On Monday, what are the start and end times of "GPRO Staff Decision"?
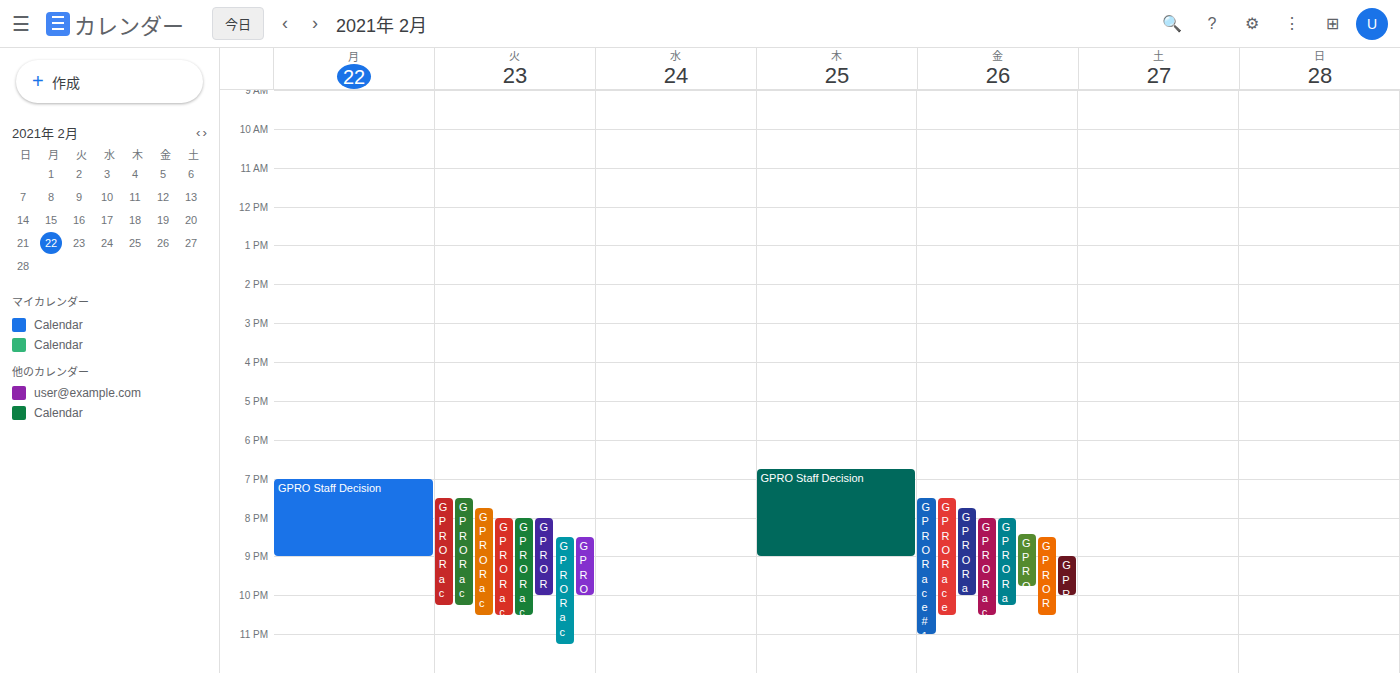
7:00 PM to 9:00 PM